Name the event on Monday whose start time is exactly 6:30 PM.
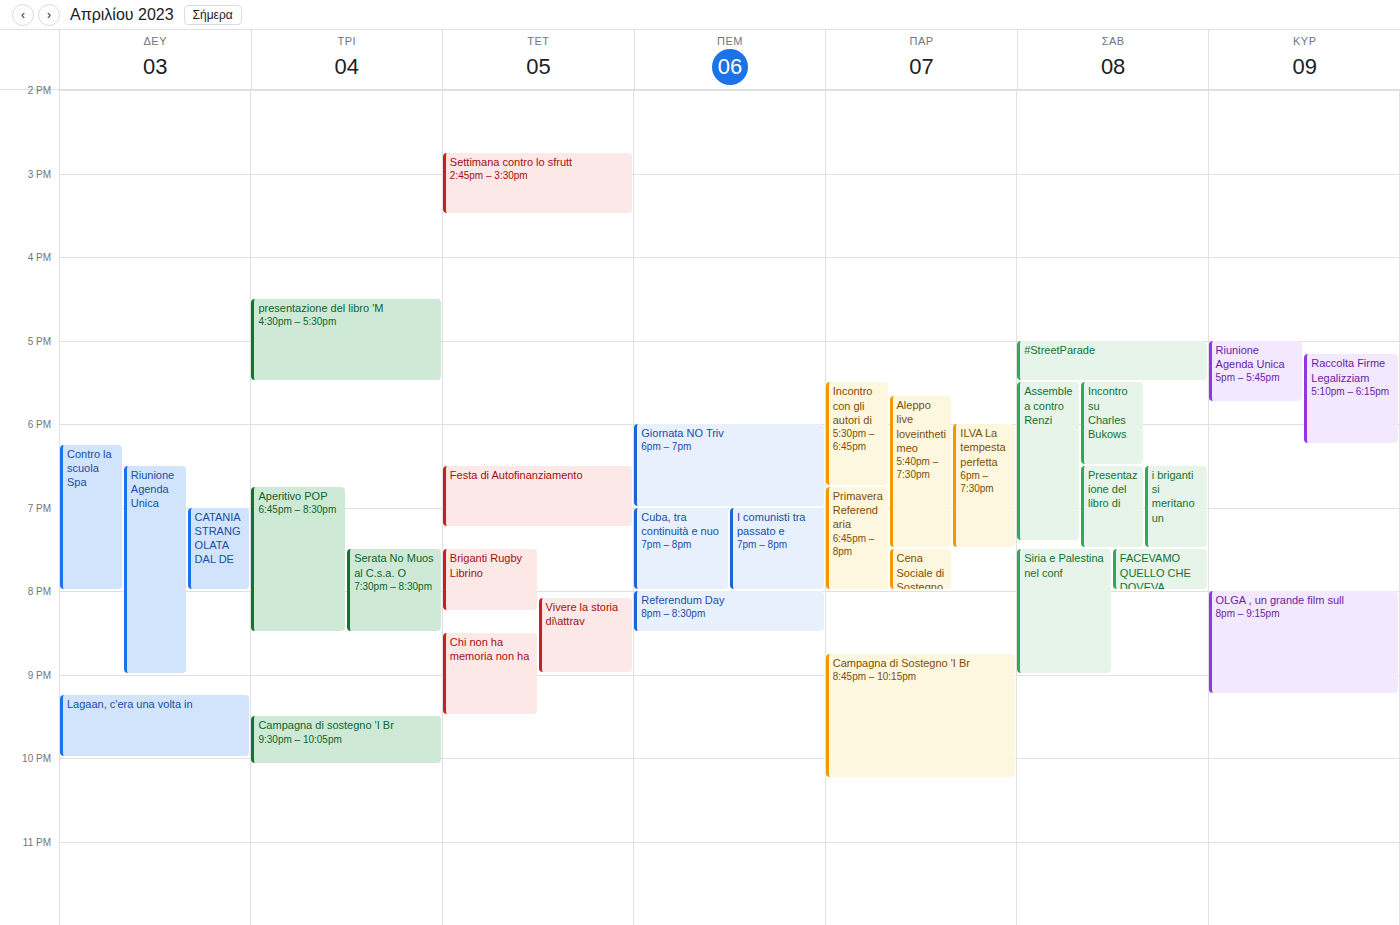
"Riunione Agenda Unica"